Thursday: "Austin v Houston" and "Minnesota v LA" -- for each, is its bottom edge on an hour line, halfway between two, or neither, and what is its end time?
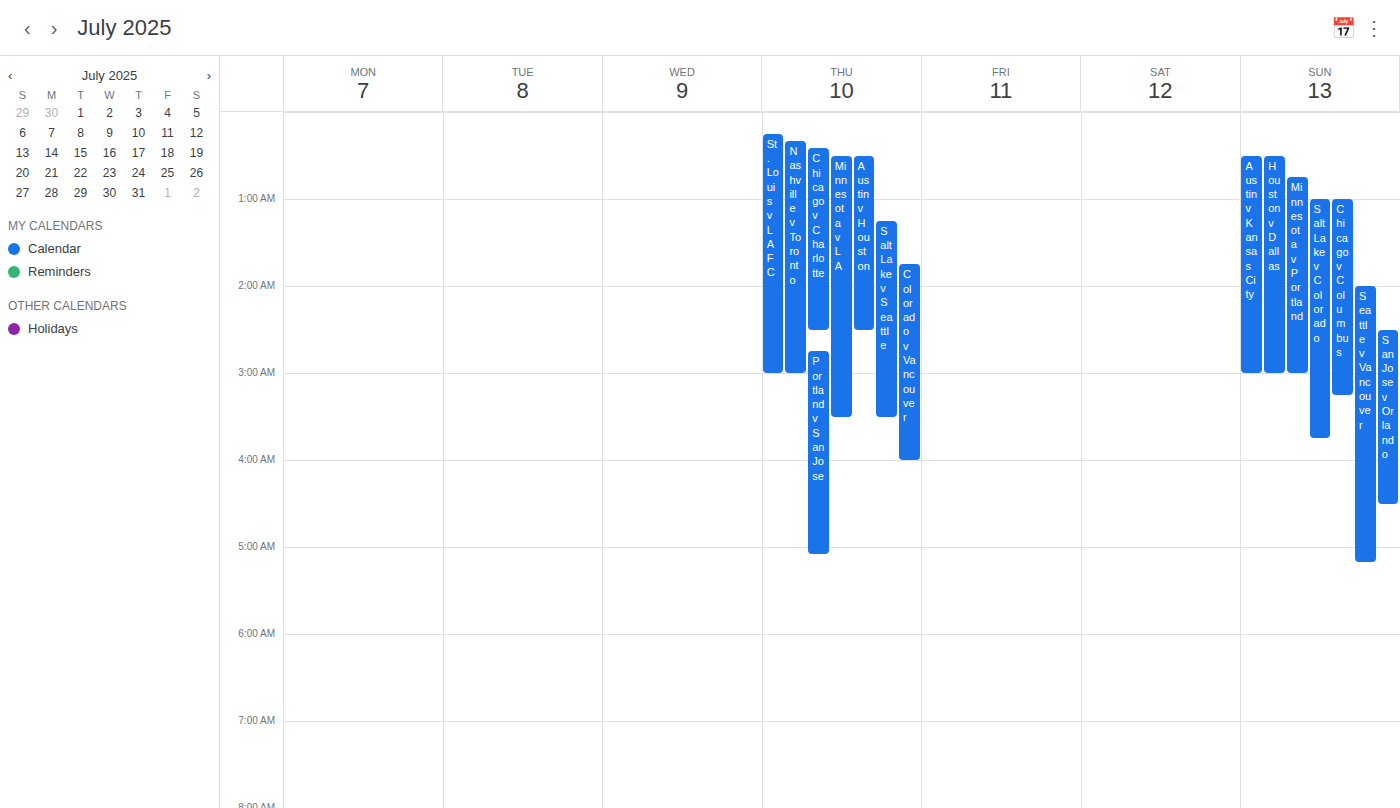
"Austin v Houston": 2:30 AM, halfway between the 2 AM and 3 AM lines. "Minnesota v LA": 3:30 AM, halfway between the 3 AM and 4 AM lines.